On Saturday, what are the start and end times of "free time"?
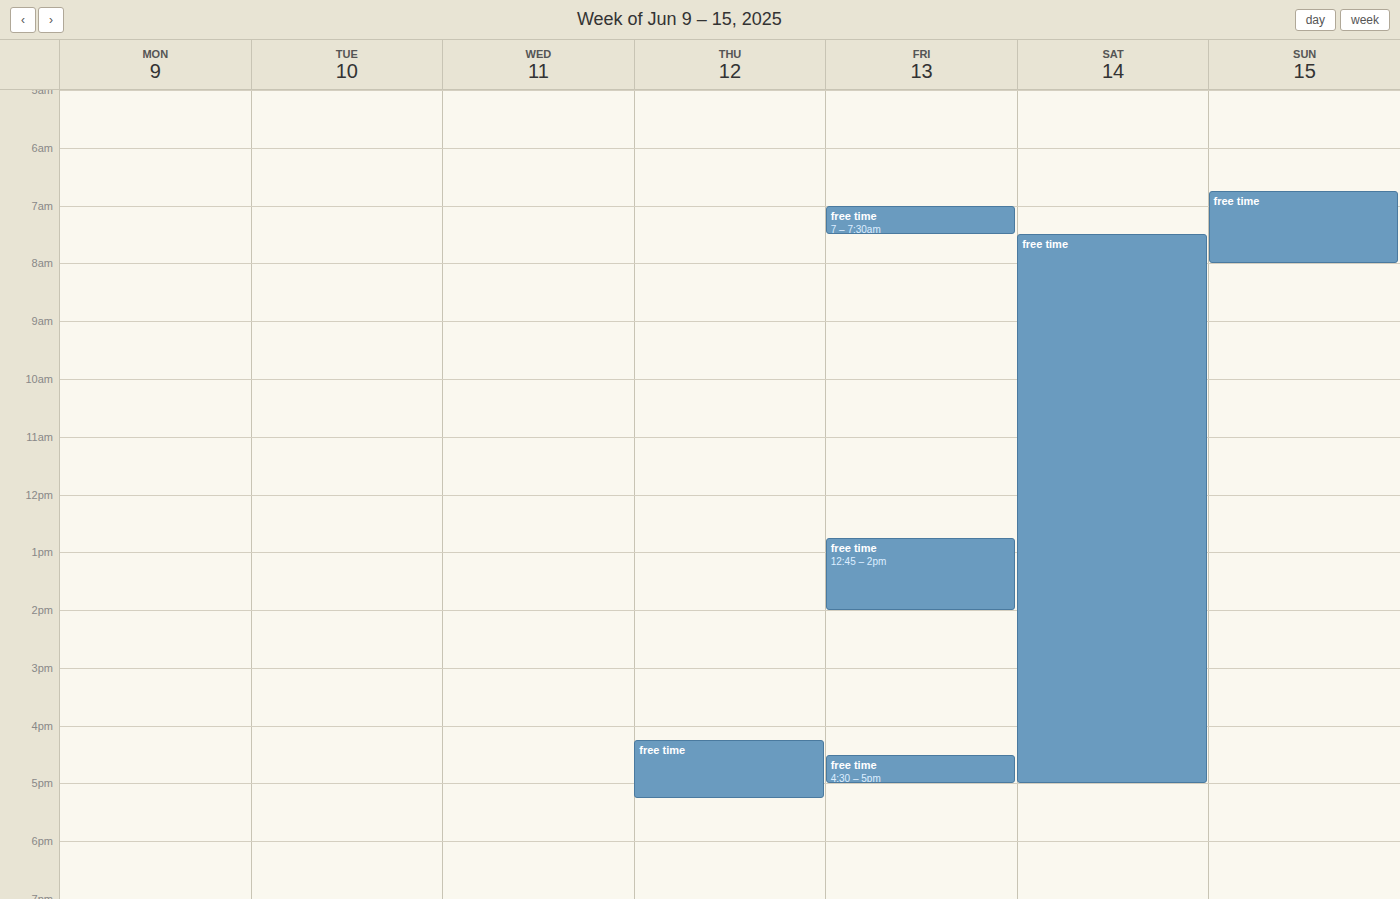
7:30 AM to 5:00 PM